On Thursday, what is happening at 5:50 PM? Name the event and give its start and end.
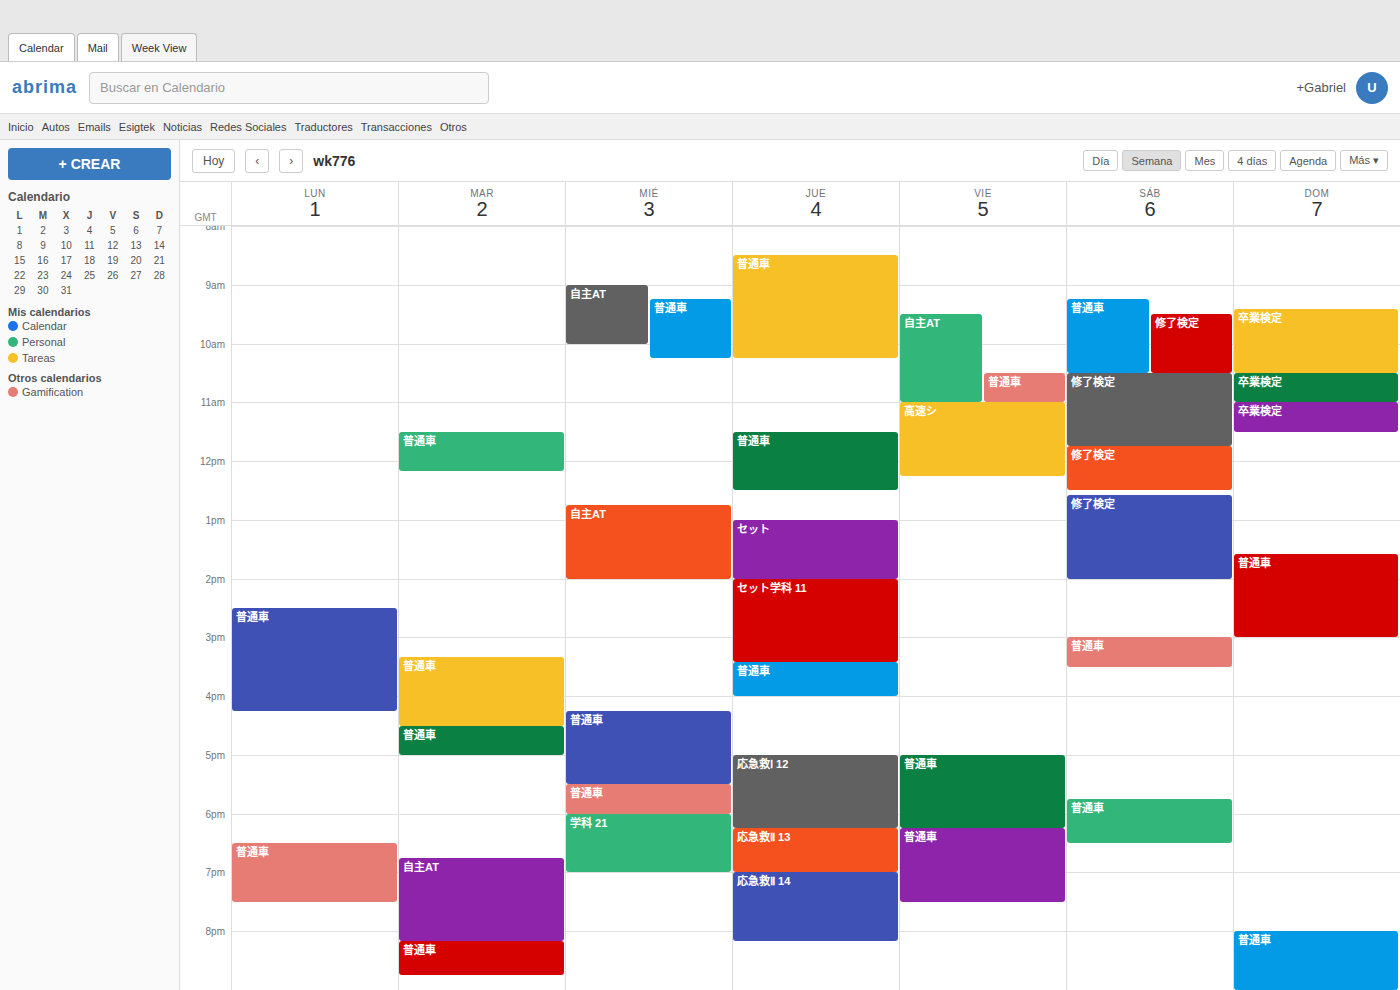
"応急救Ⅰ 12", 5:00 PM to 6:15 PM